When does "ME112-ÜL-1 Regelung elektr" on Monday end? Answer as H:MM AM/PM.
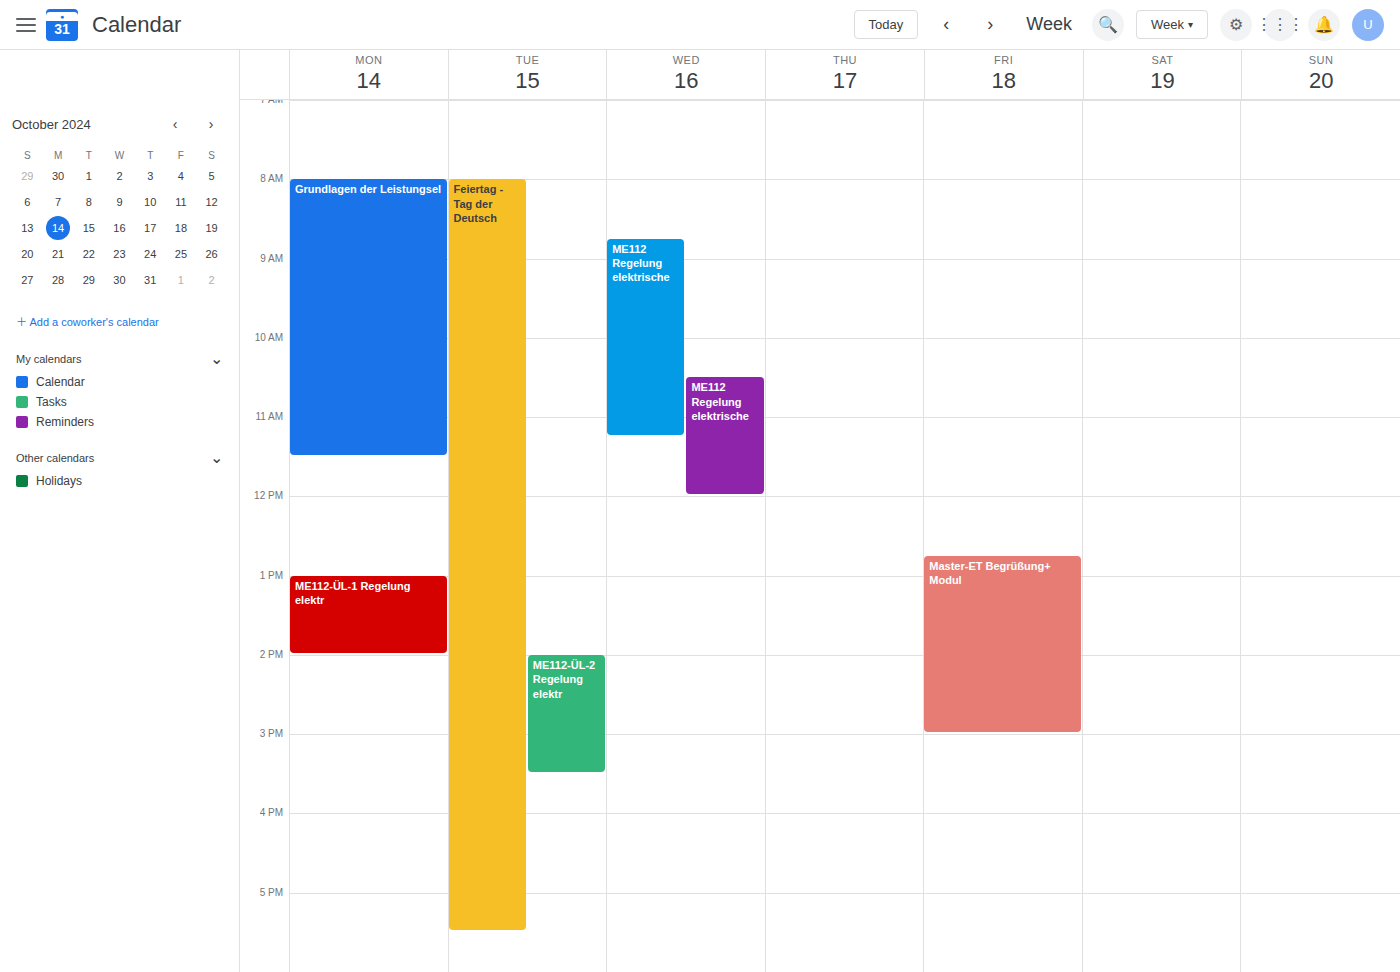
2:00 PM